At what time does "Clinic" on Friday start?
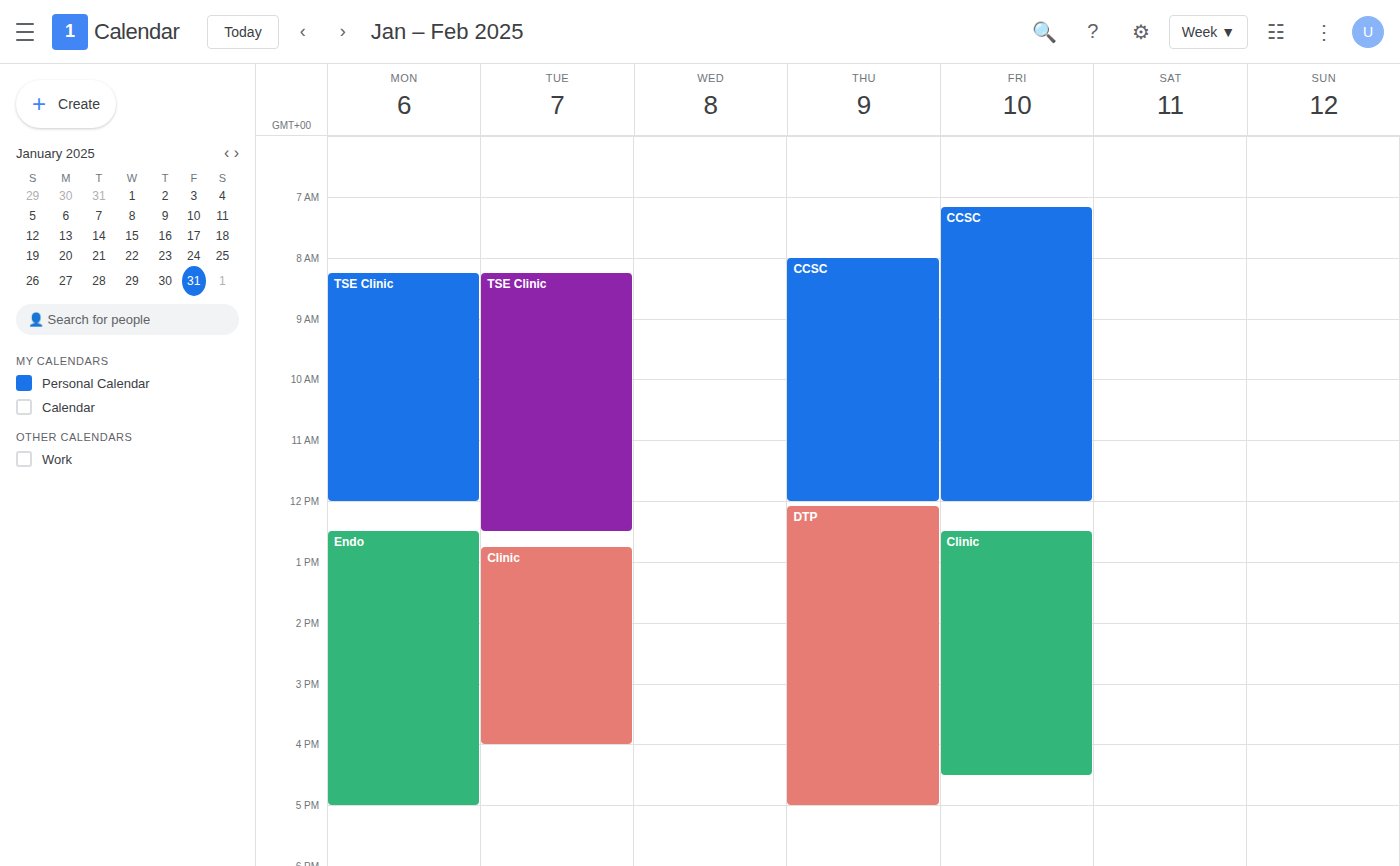
12:30 PM